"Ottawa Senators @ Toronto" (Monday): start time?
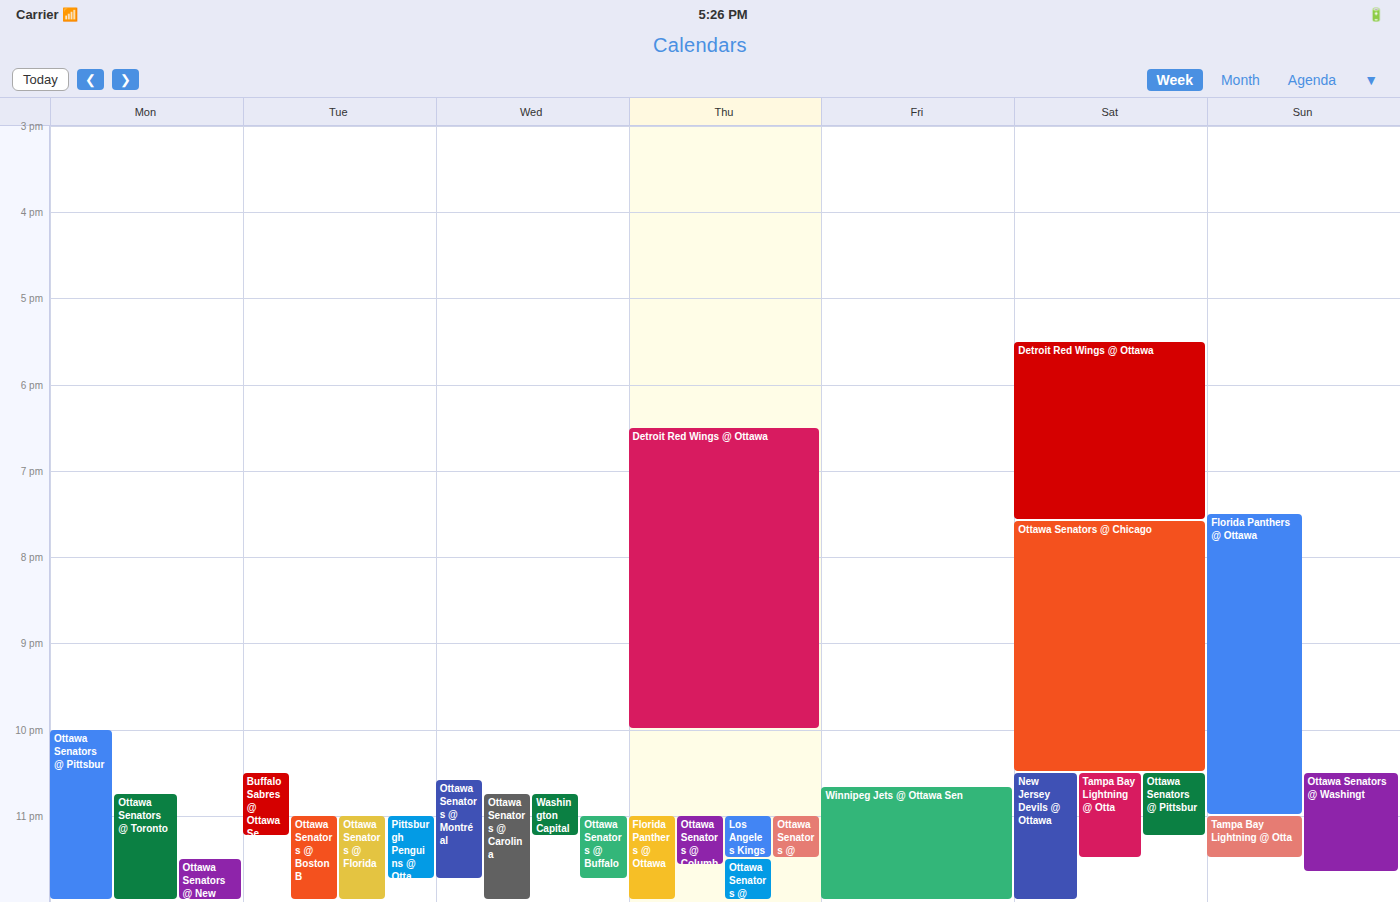
22:45